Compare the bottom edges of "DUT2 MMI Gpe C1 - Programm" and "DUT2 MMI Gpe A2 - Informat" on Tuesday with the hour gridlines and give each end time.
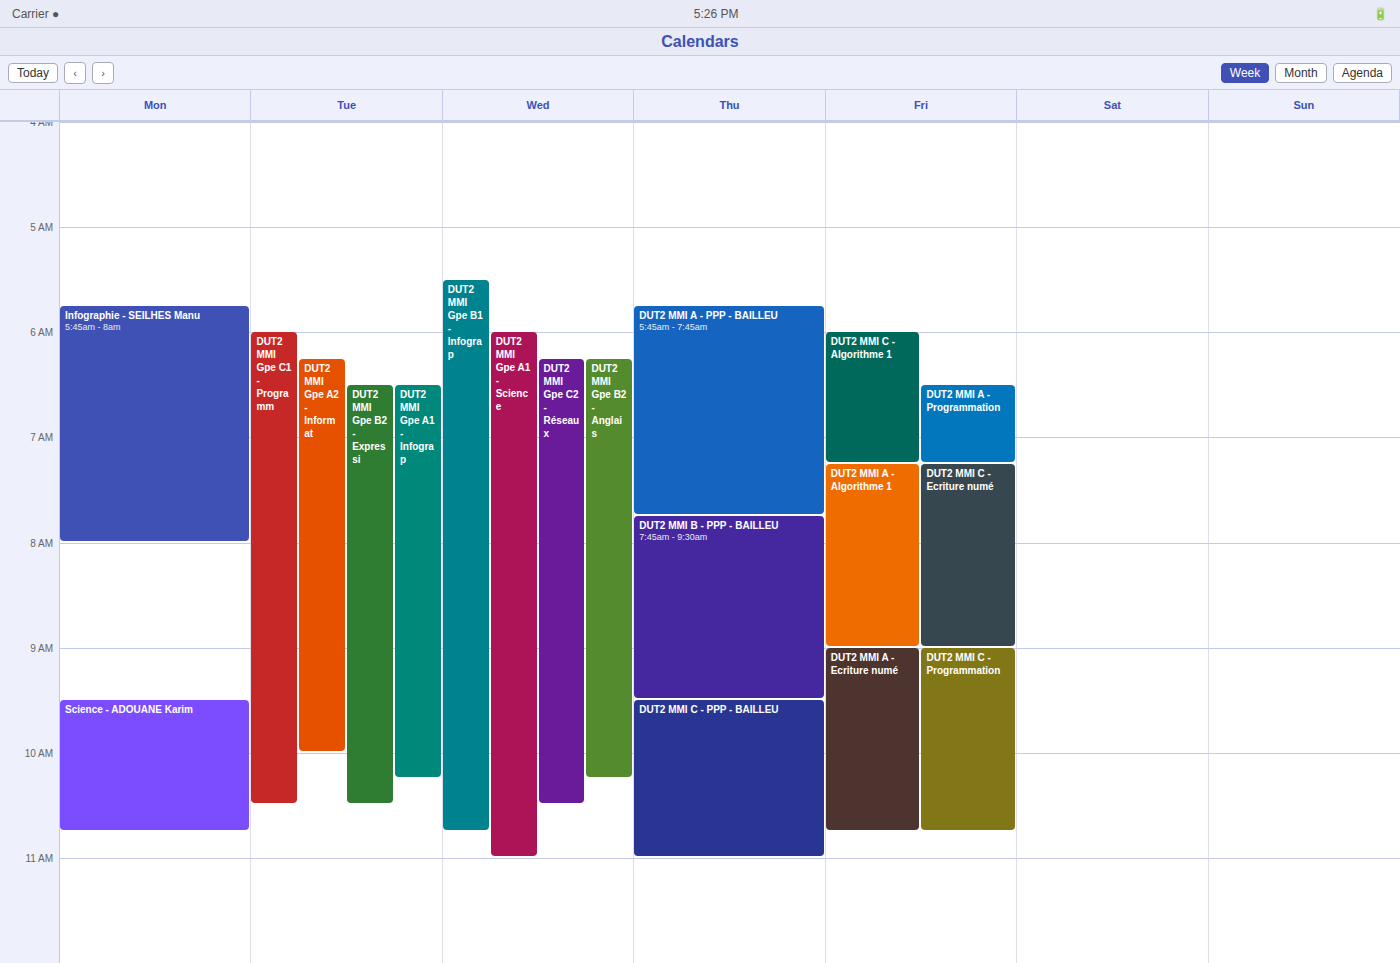
"DUT2 MMI Gpe C1 - Programm": 10:30 AM, halfway between the 10 AM and 11 AM lines. "DUT2 MMI Gpe A2 - Informat": 10:00 AM, exactly on the 10 AM line.